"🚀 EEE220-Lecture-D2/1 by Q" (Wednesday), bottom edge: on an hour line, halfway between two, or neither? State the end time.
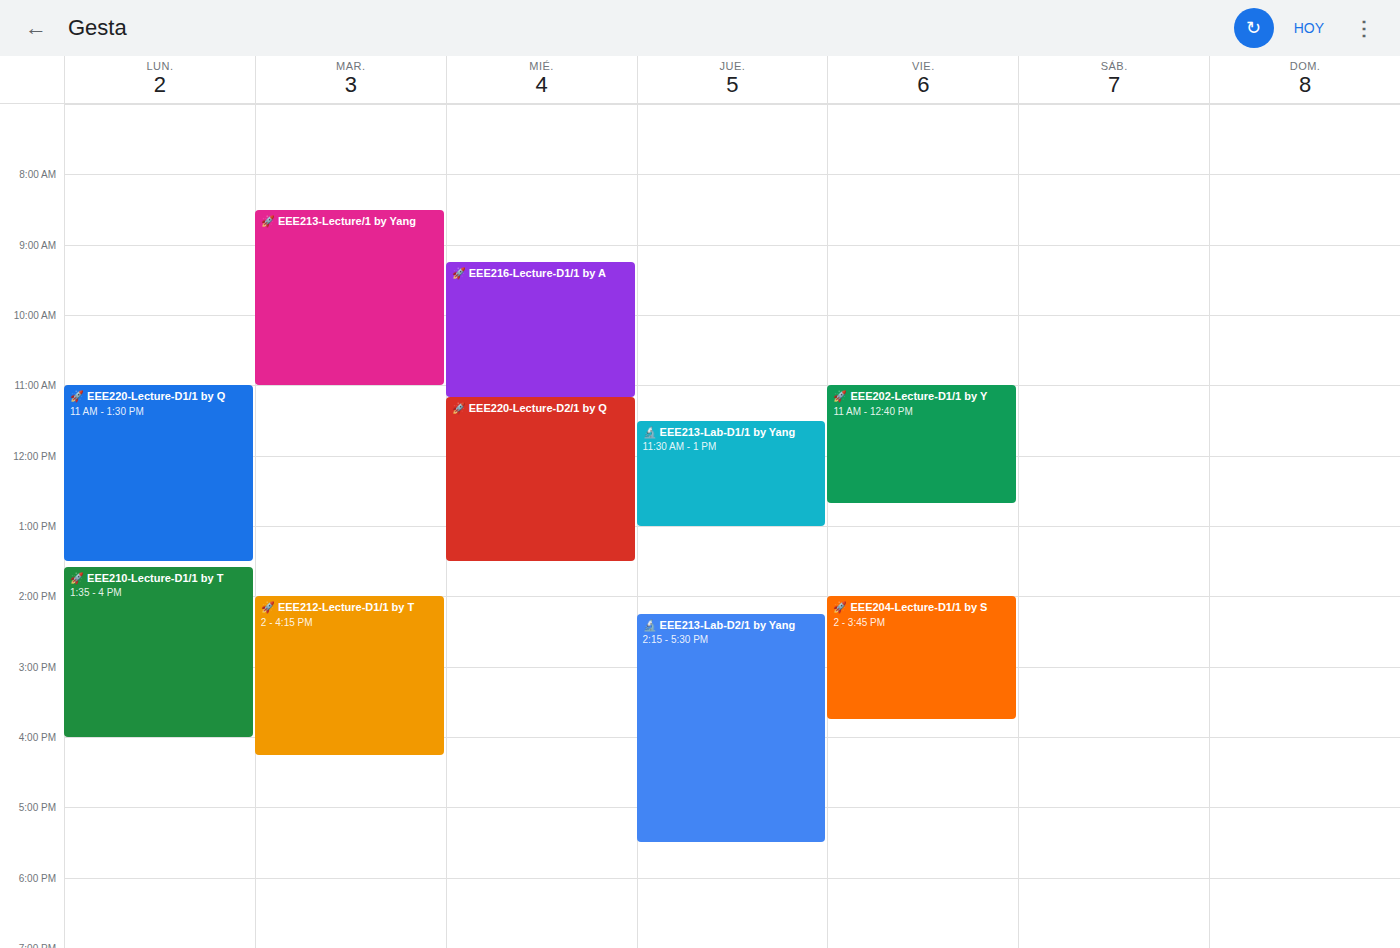
1:30 PM -- halfway between the 1 PM and 2 PM lines.